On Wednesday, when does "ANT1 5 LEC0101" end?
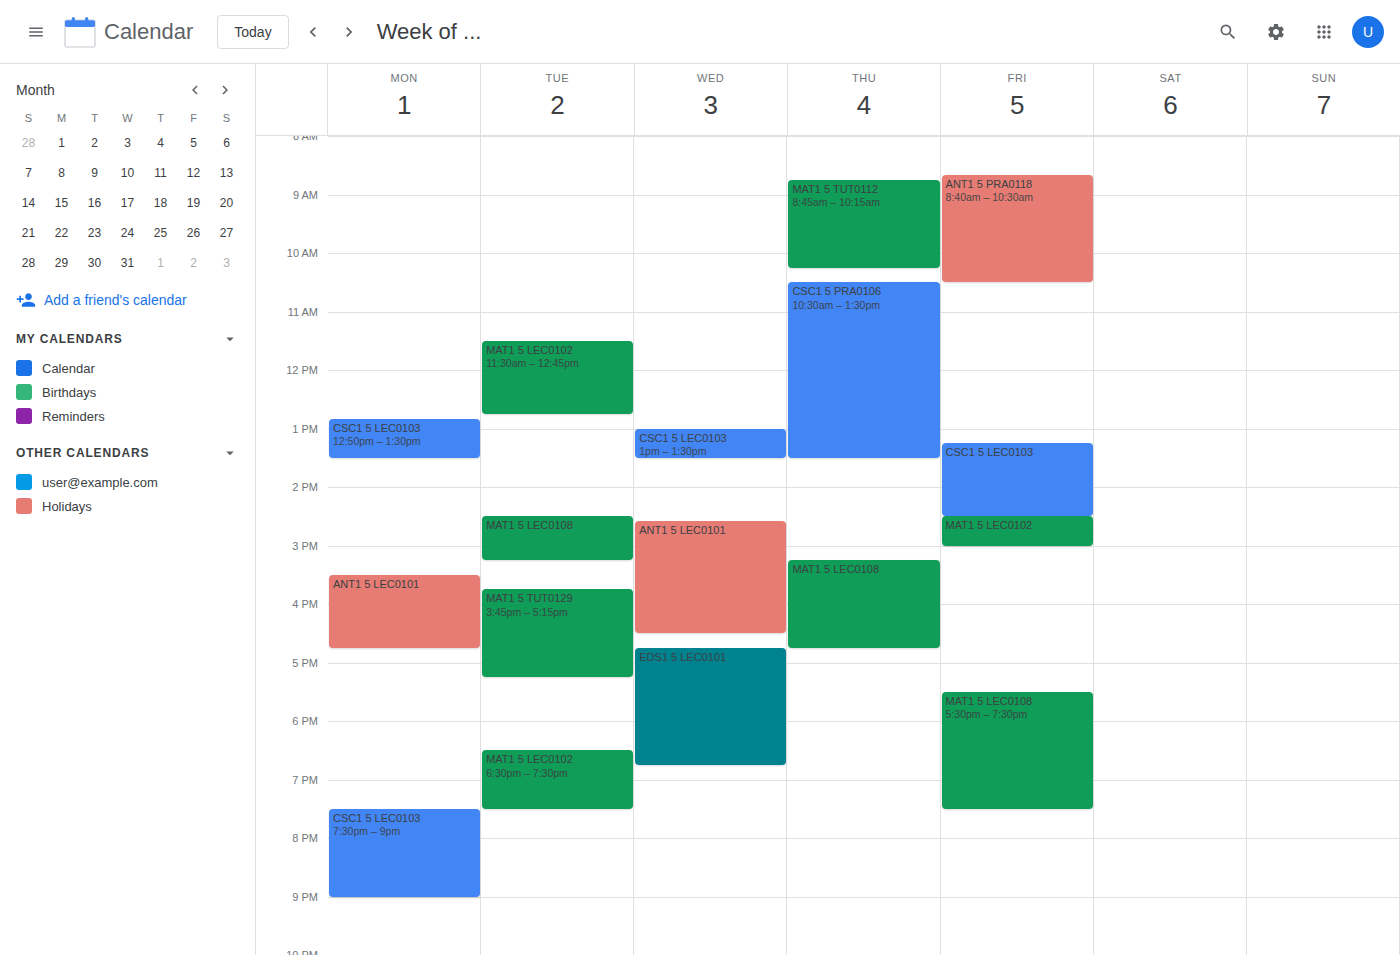
4:30 PM